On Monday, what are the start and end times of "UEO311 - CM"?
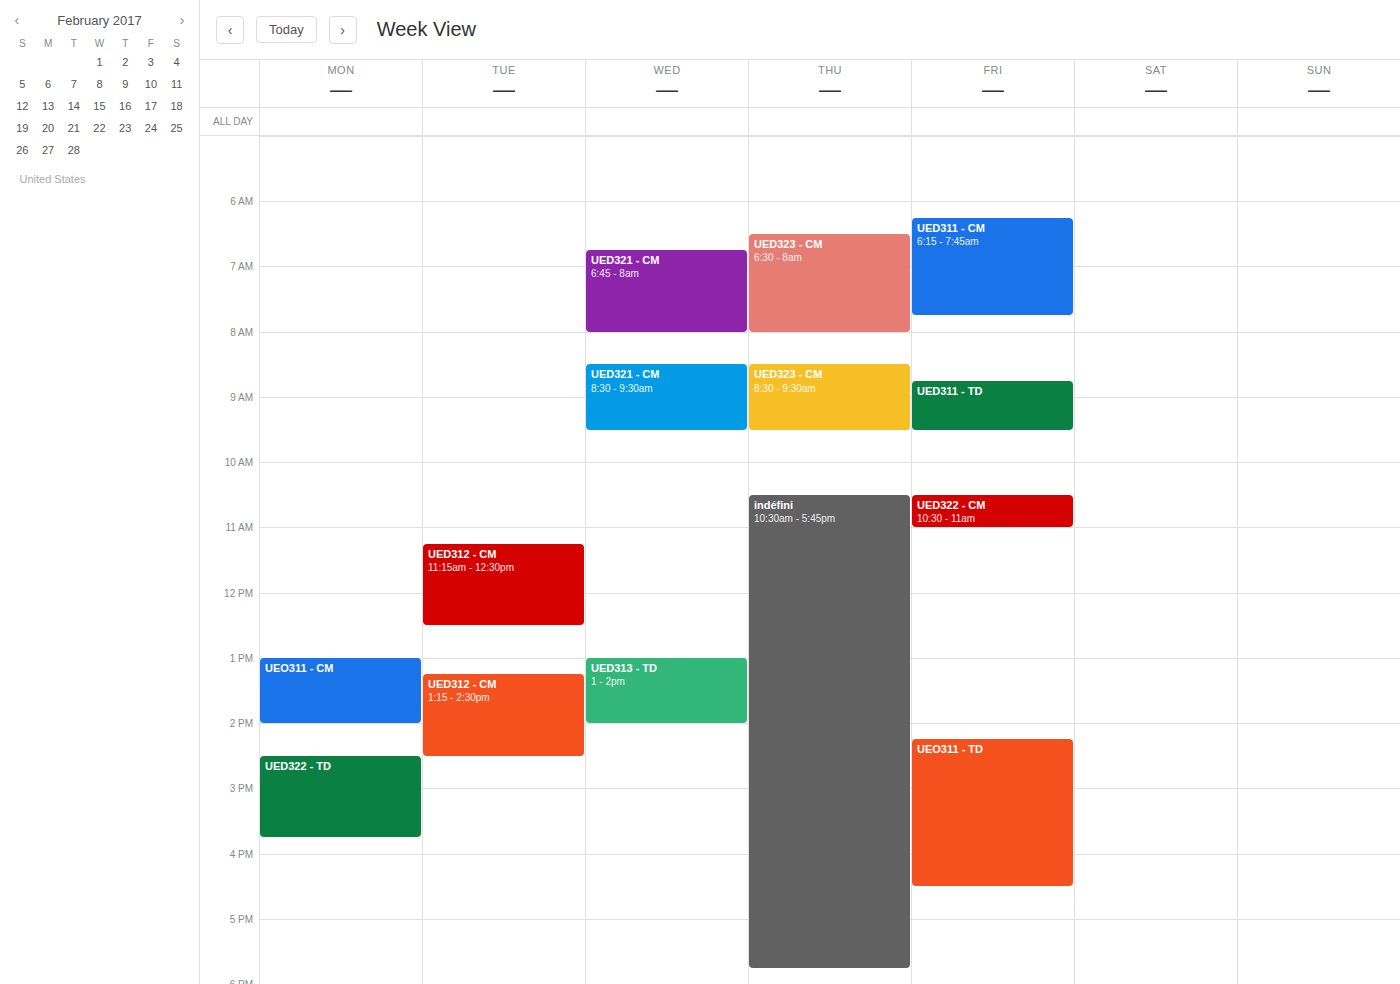
13:00 to 14:00